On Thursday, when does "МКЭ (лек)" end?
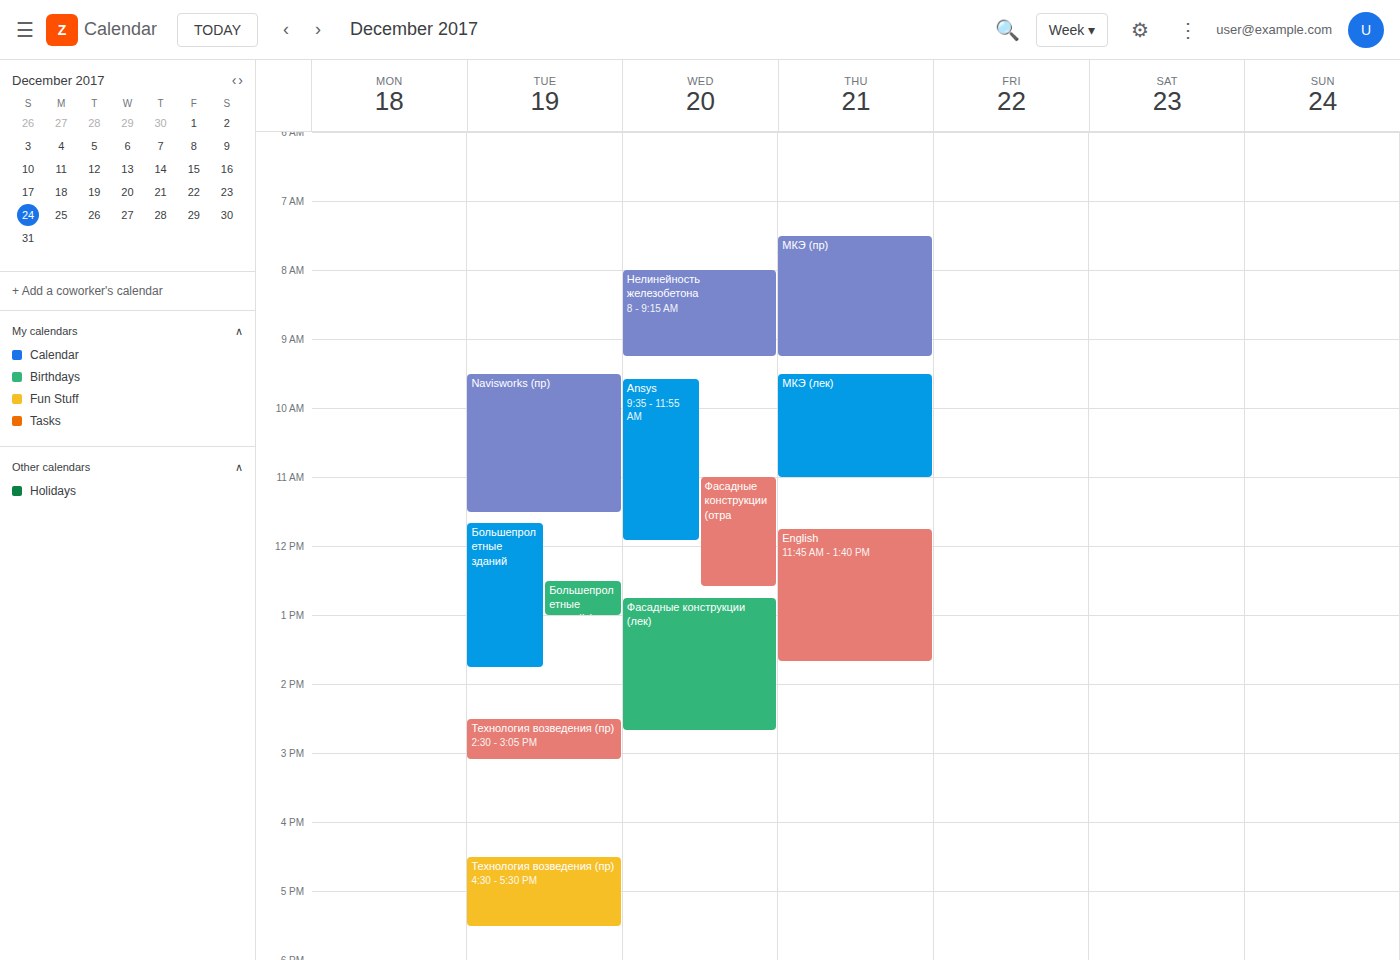
11:00 AM